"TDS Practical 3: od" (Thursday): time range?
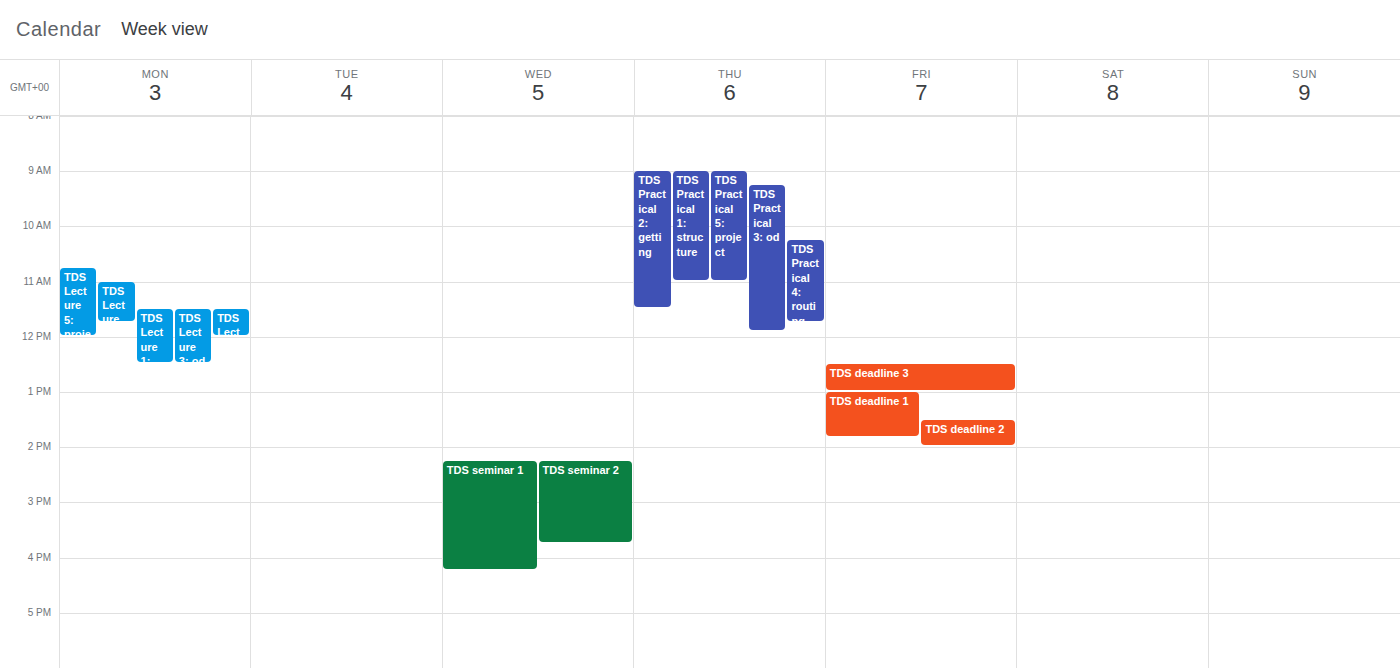
9:15 AM to 11:55 AM